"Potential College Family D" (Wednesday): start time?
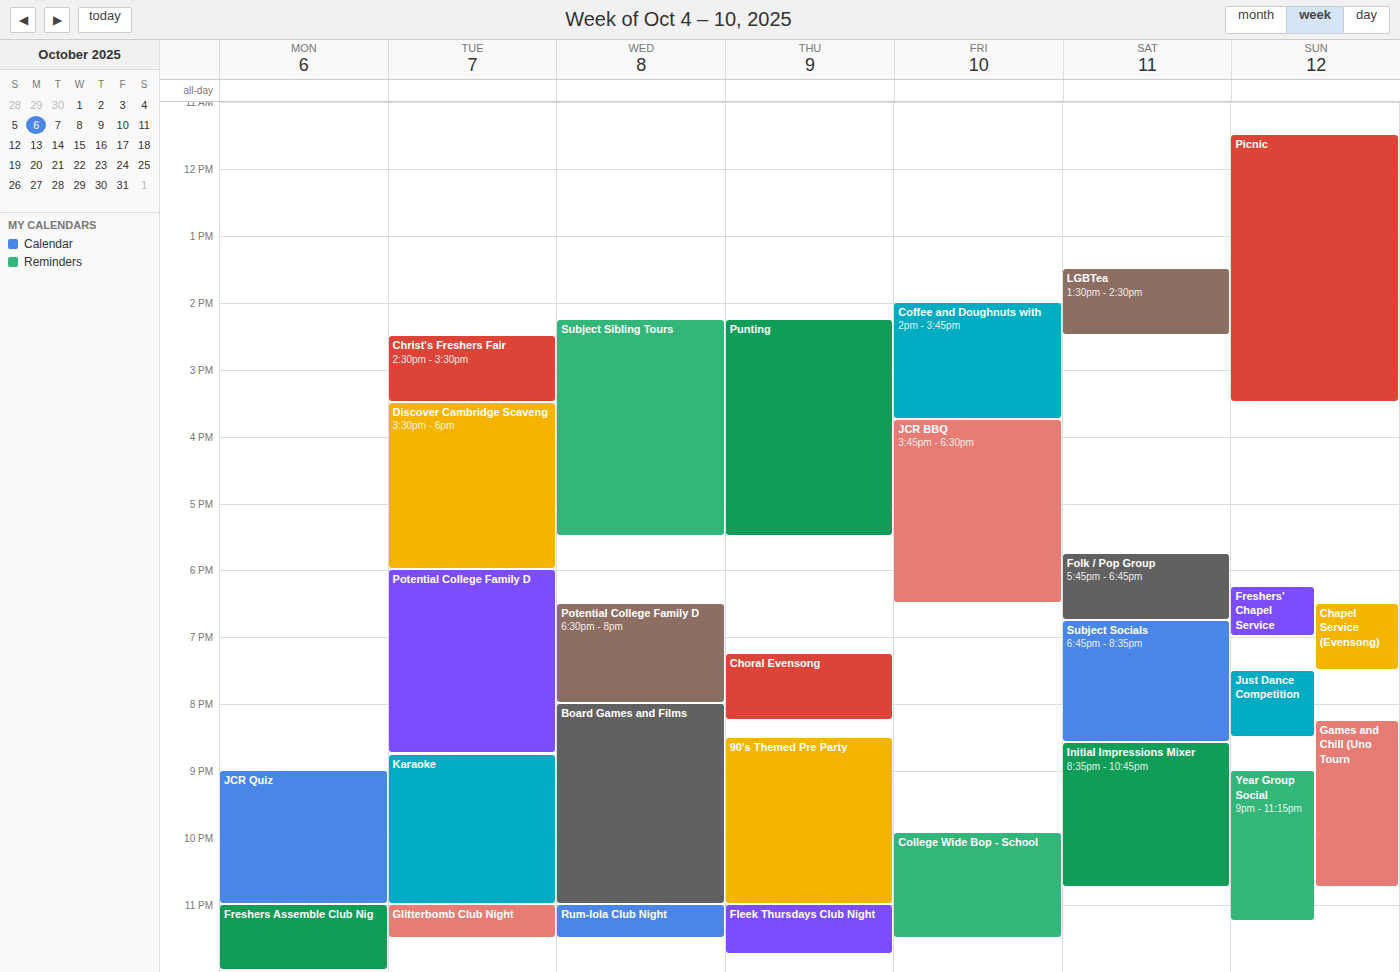
6:30 PM